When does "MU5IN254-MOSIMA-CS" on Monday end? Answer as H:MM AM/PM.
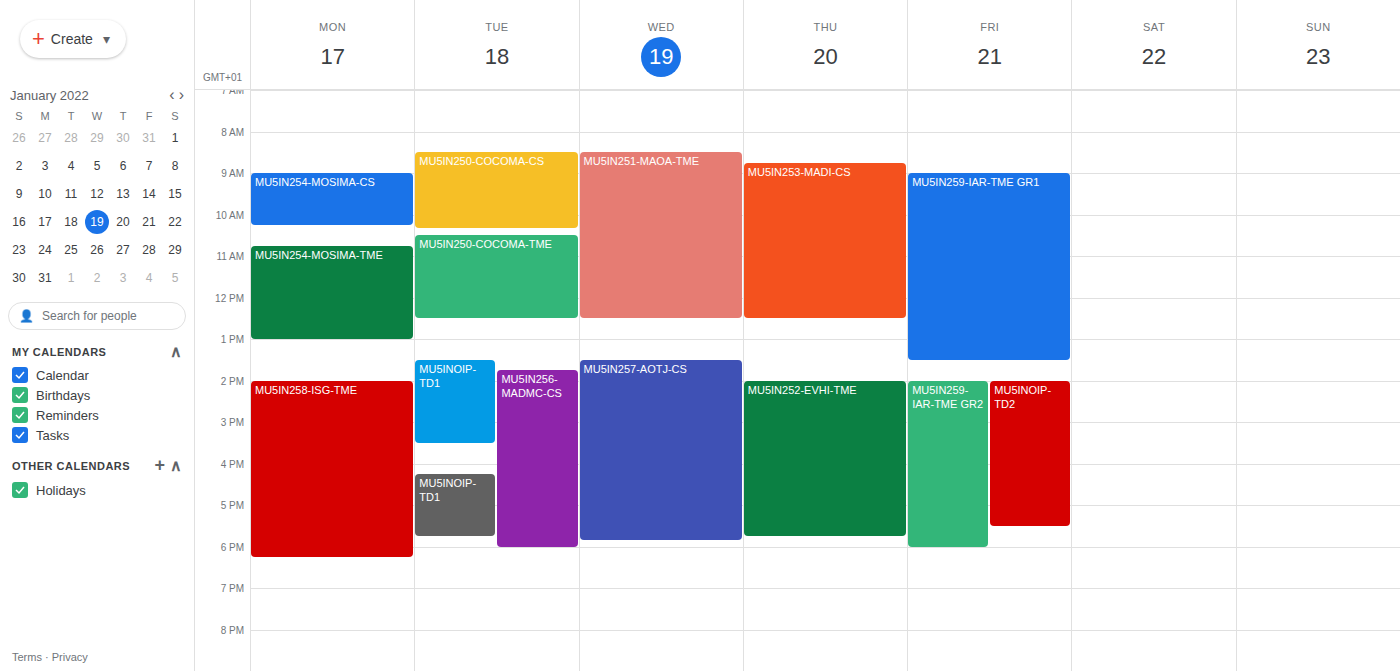
10:15 AM